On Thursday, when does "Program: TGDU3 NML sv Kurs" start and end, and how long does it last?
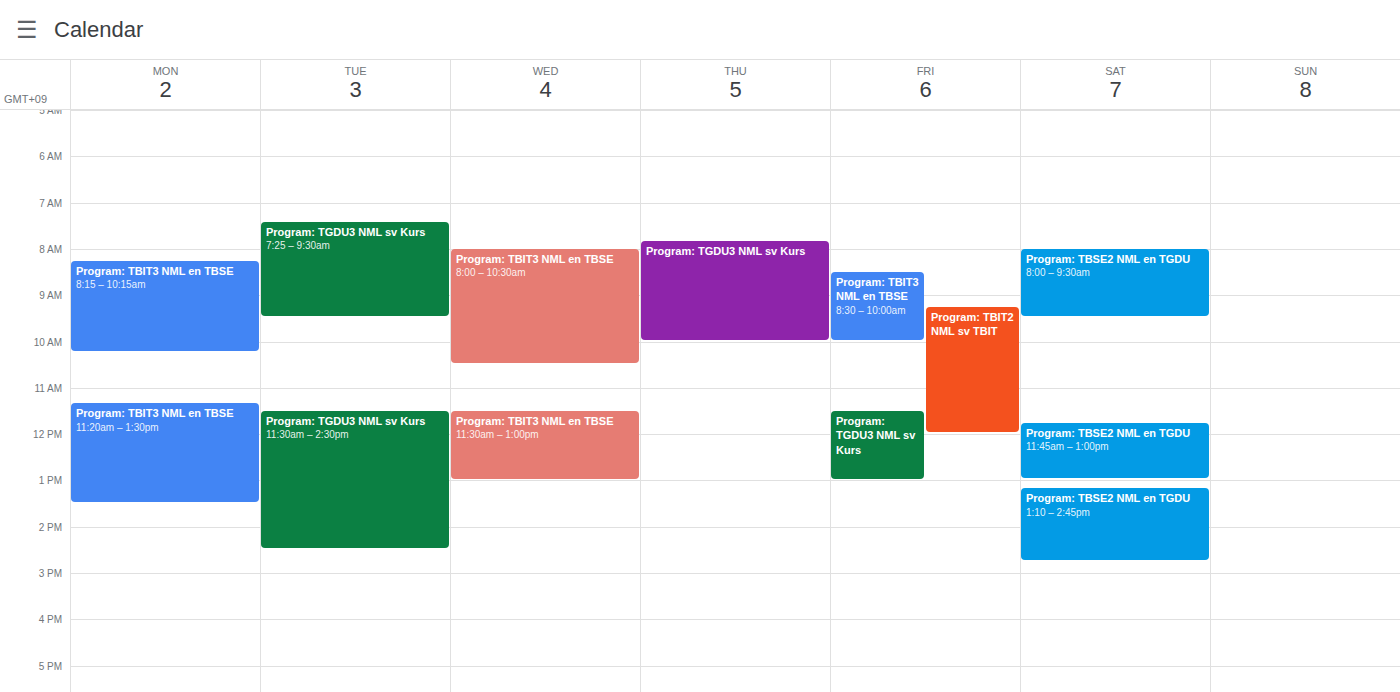
7:50 AM to 10:00 AM, 2 hours 10 minutes